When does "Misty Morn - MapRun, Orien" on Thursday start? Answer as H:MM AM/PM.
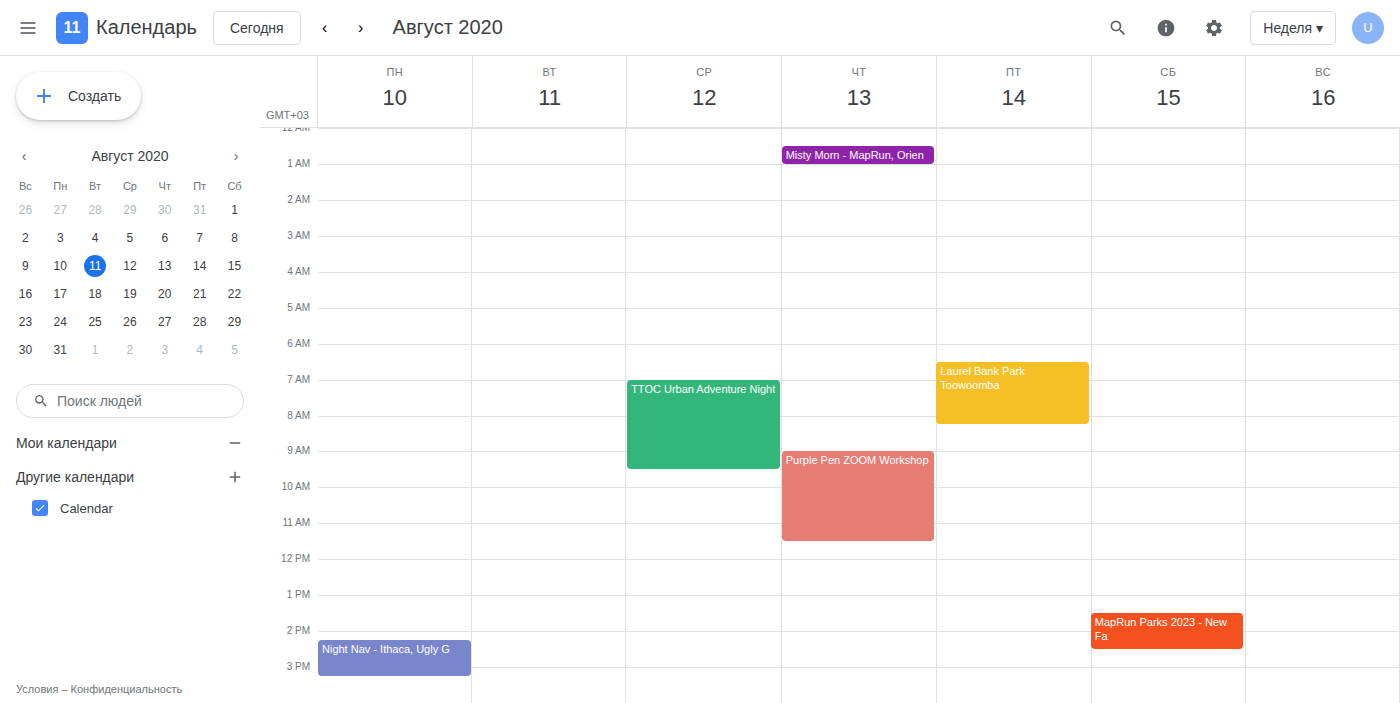
12:30 AM